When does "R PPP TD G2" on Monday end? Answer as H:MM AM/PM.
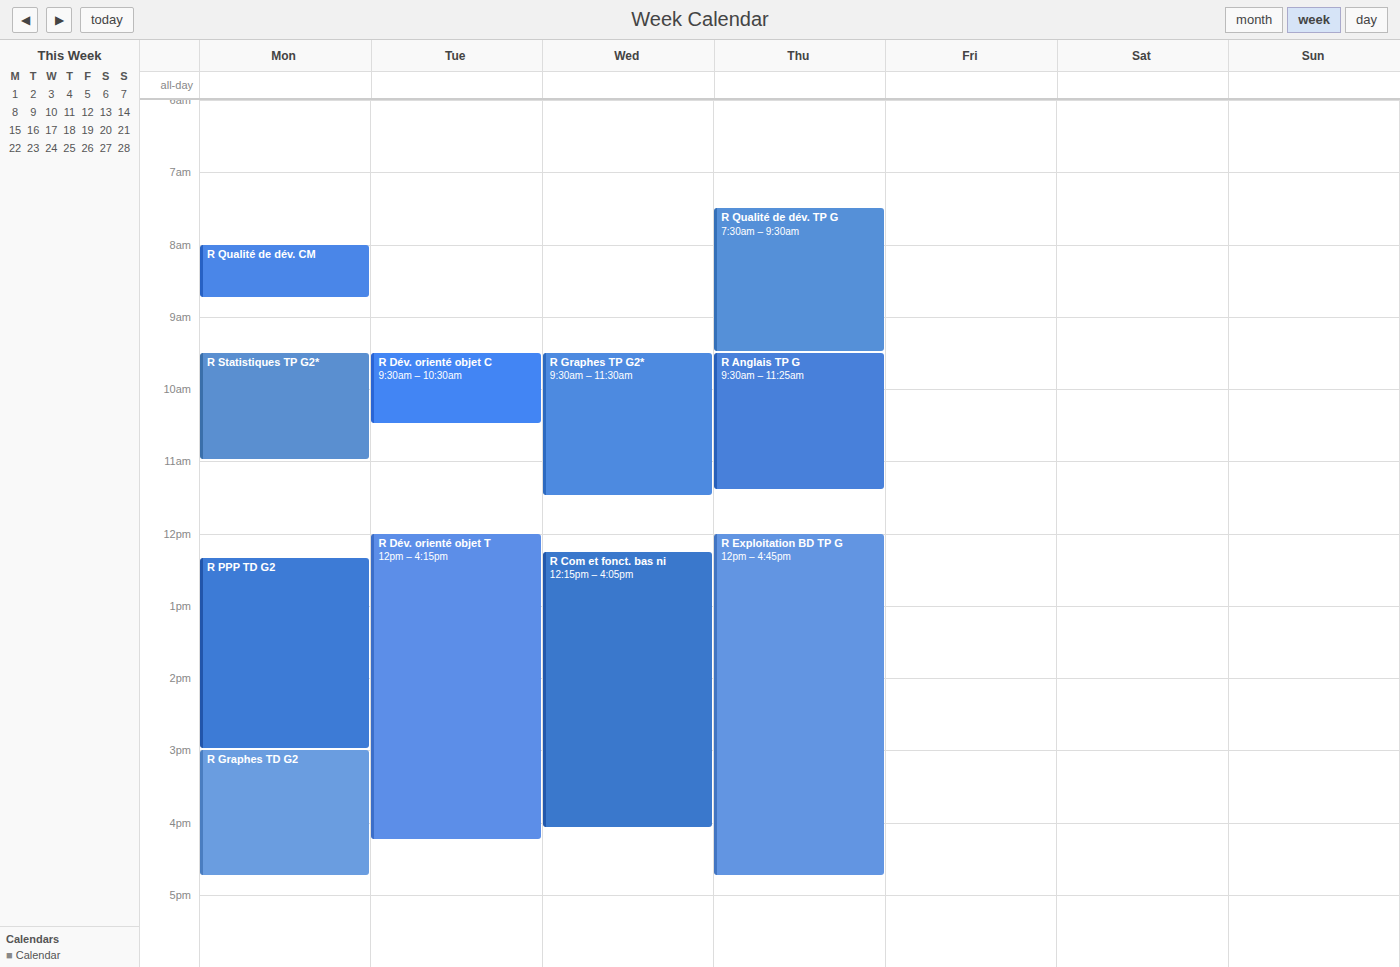
3:00 PM